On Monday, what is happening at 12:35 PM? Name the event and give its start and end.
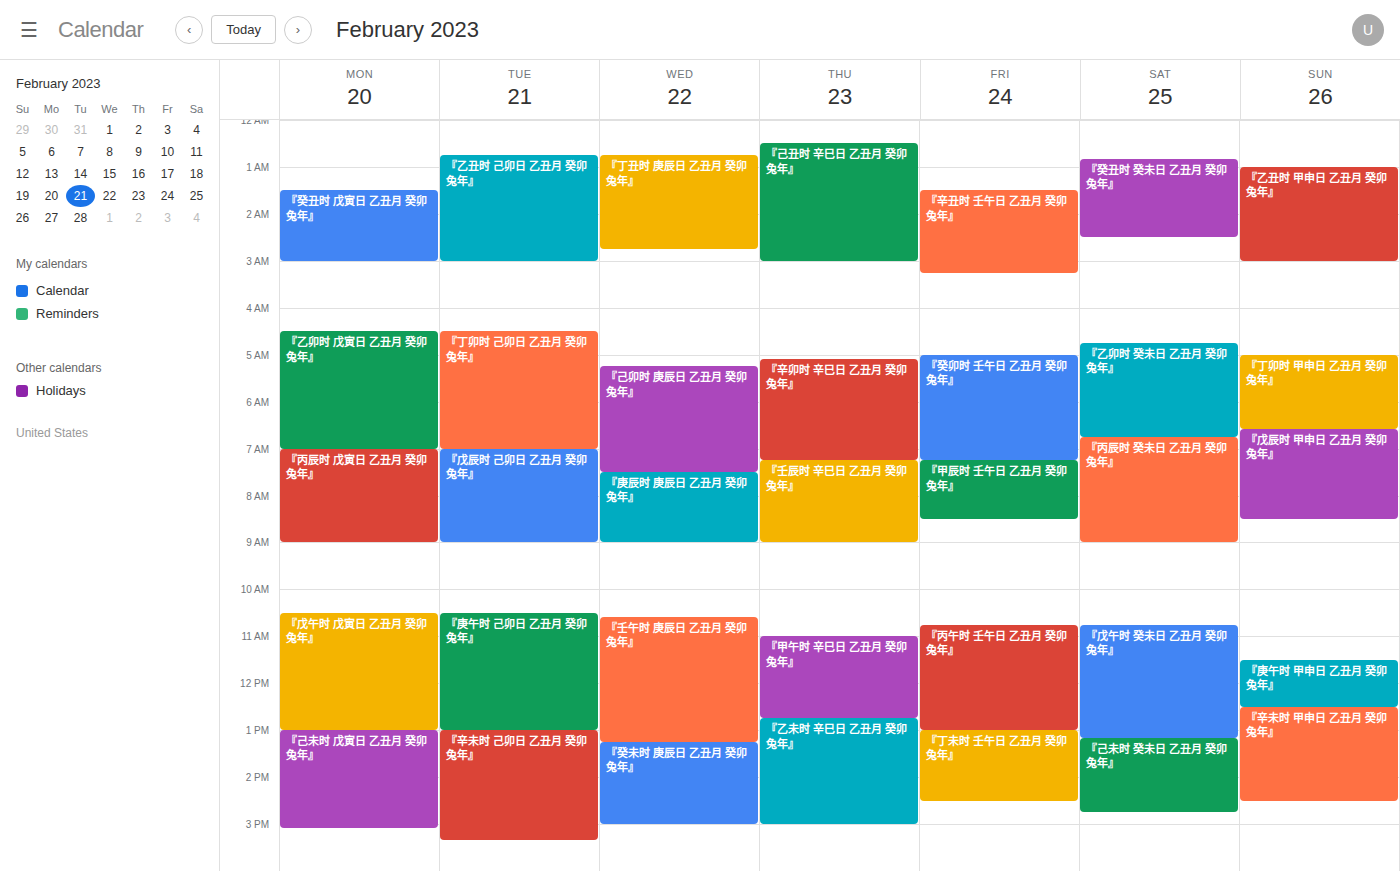
"『戊午时 戊寅日 乙丑月 癸卯兔年』", 10:30 AM to 1:00 PM